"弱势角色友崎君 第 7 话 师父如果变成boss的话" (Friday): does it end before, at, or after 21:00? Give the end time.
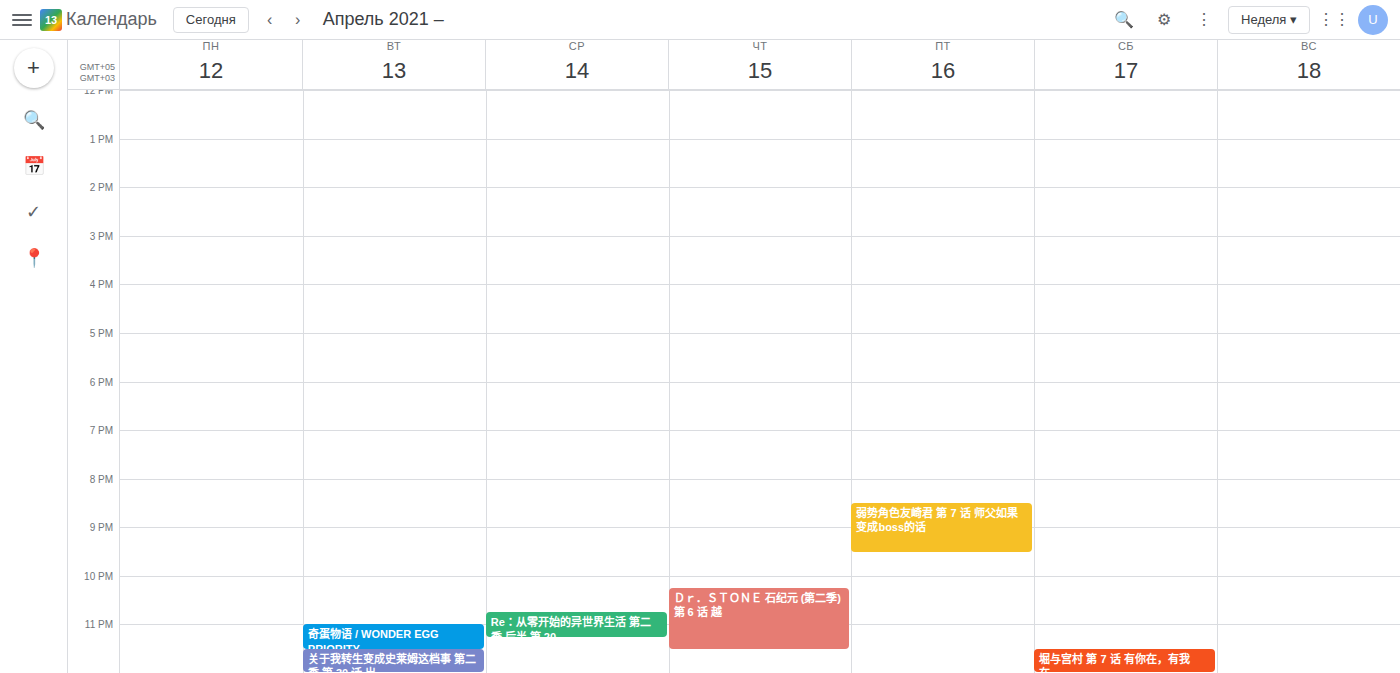
21:30 -- after 21:00, 30 minutes below the 21:00 line.